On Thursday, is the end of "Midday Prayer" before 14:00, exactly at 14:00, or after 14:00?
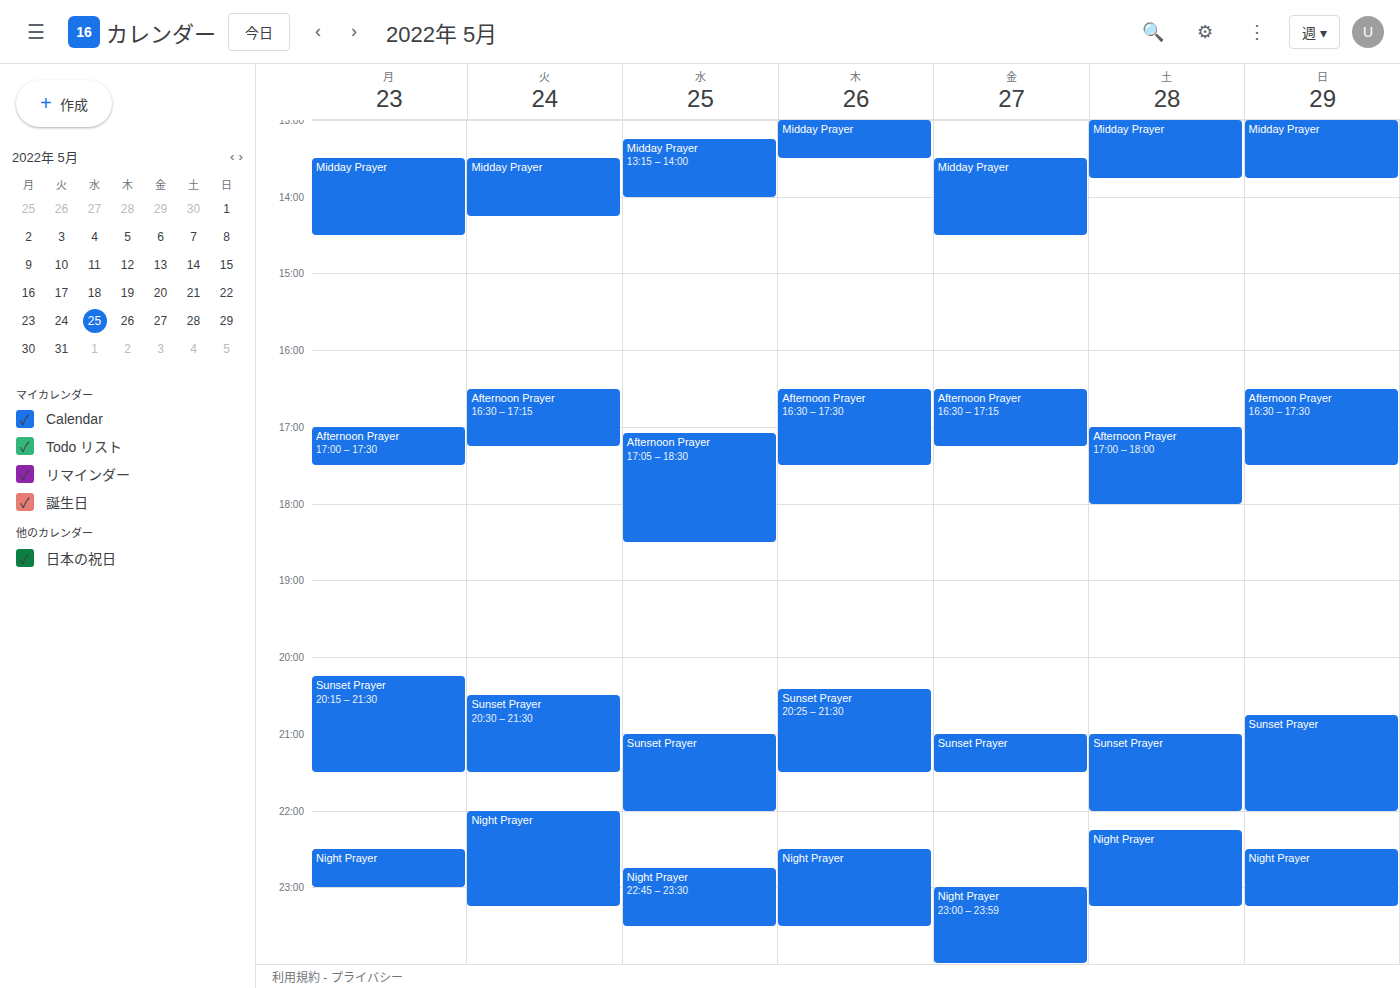
13:30 -- before 14:00, 30 minutes above the 14:00 line.